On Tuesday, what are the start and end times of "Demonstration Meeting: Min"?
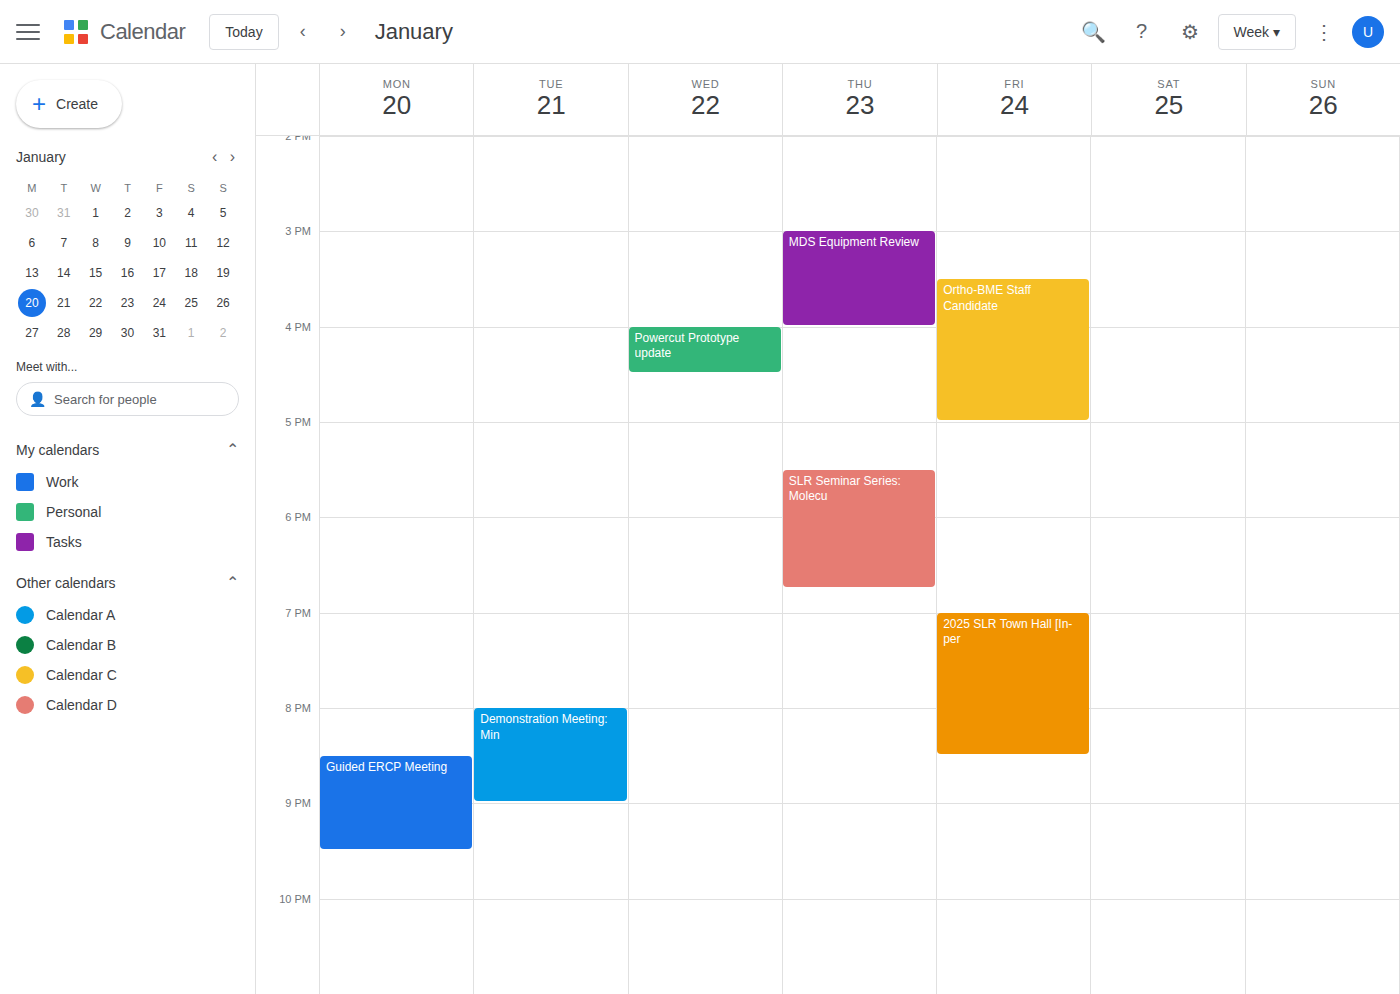
8:00 PM to 9:00 PM